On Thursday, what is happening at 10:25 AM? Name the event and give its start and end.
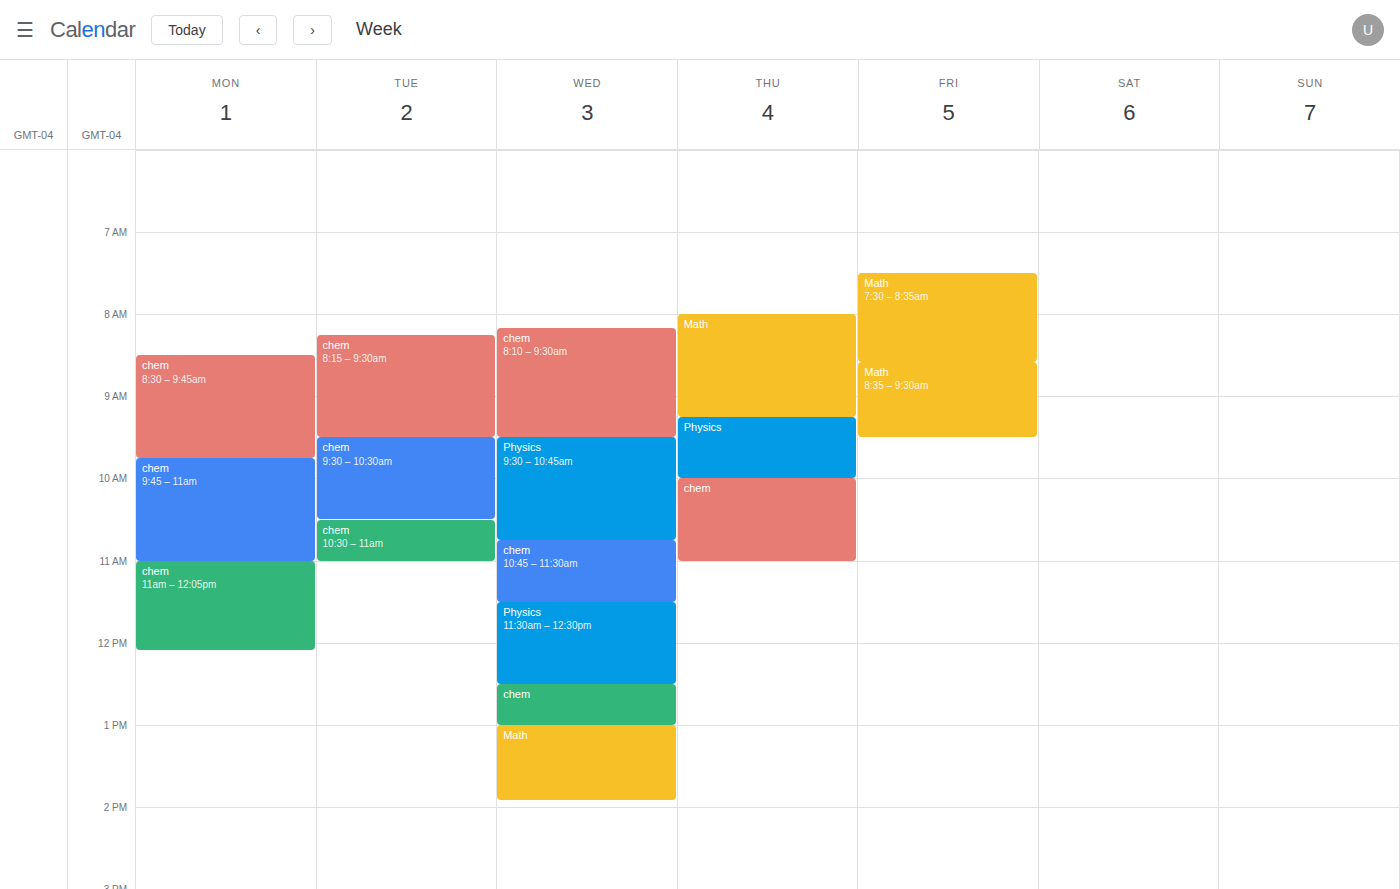
"chem", 10:00 AM to 11:00 AM